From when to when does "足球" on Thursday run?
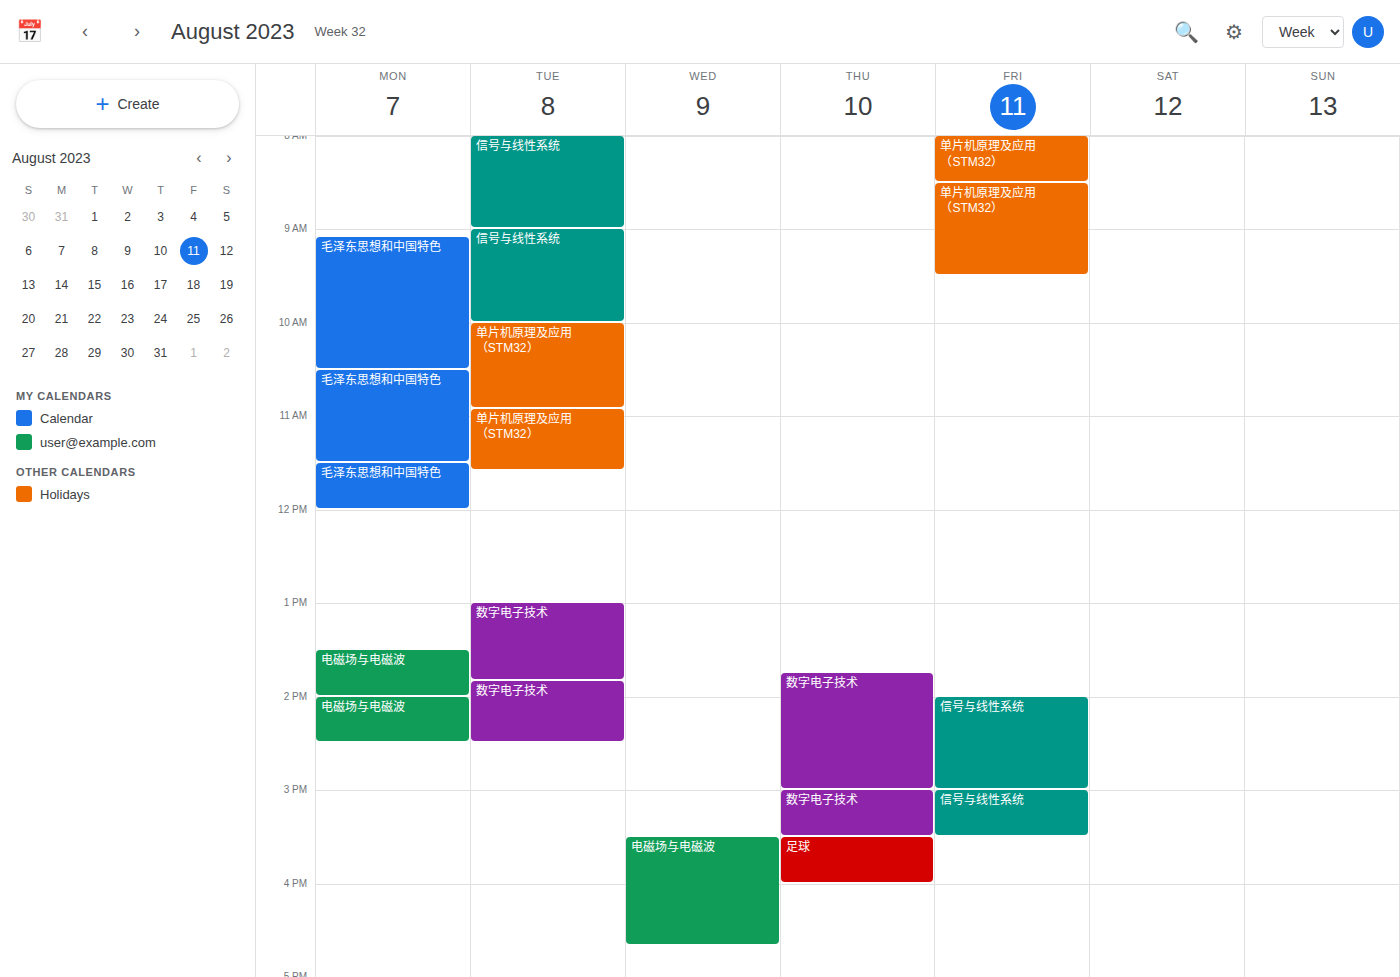
3:30 PM to 4:00 PM